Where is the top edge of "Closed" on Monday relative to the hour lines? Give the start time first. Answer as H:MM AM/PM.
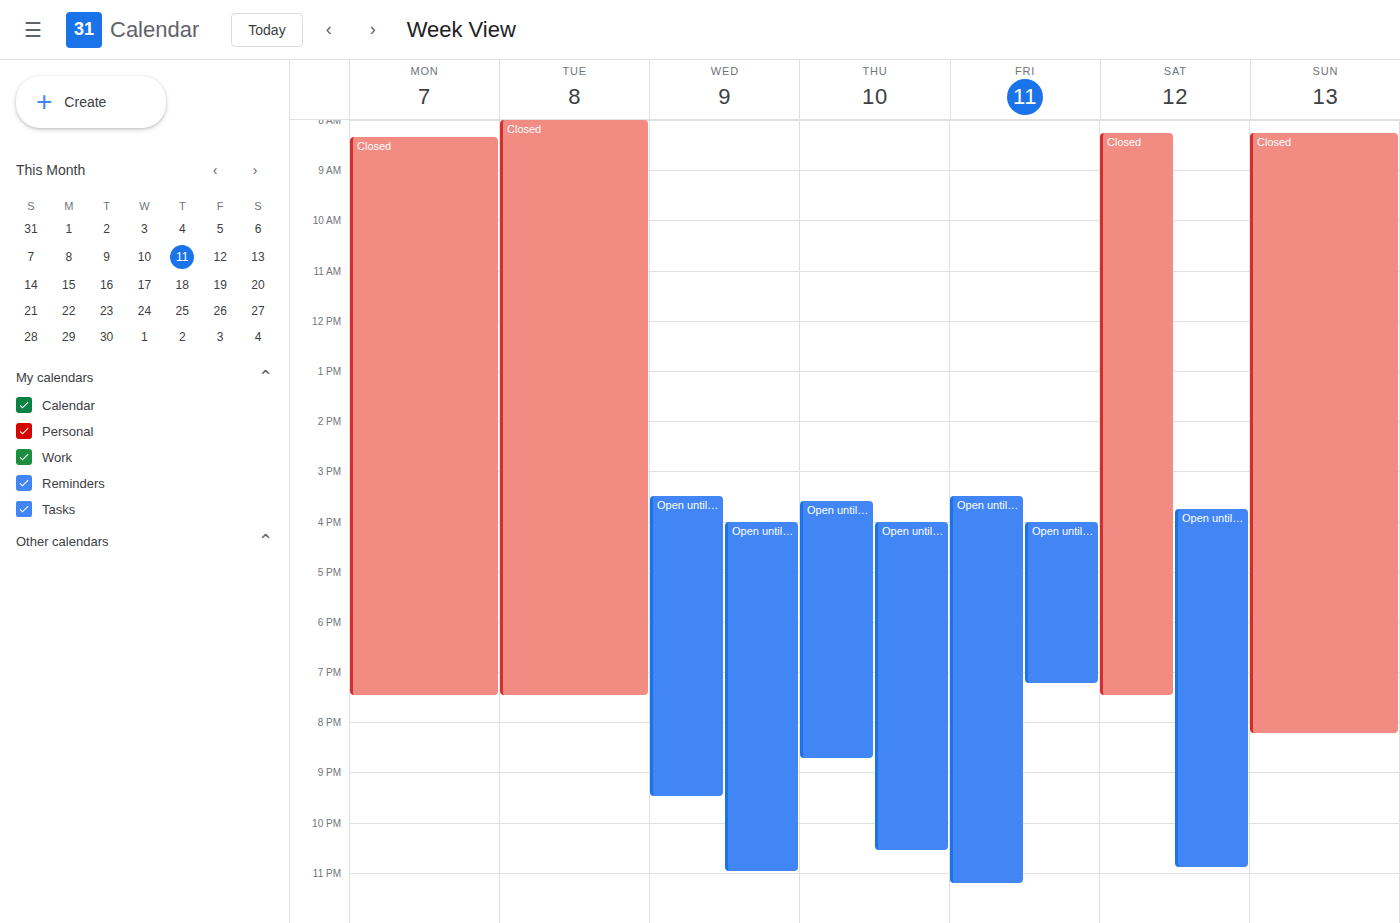
8:20 AM -- neither: 20 minutes below the 8 AM line and 40 minutes above the 9 AM line.